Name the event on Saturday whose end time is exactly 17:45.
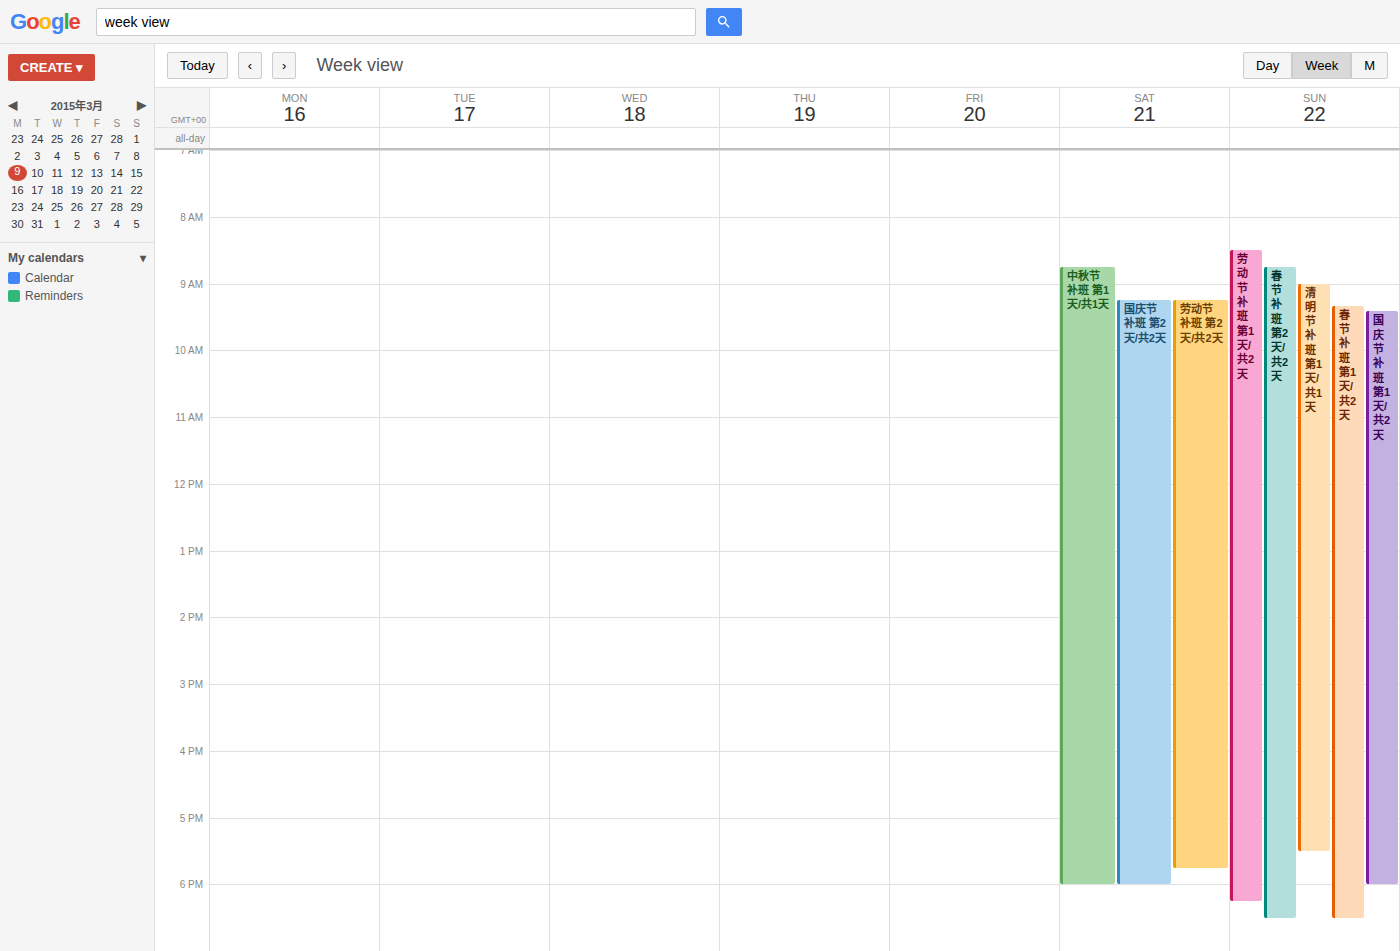
"劳动节 补班 第2天/共2天"